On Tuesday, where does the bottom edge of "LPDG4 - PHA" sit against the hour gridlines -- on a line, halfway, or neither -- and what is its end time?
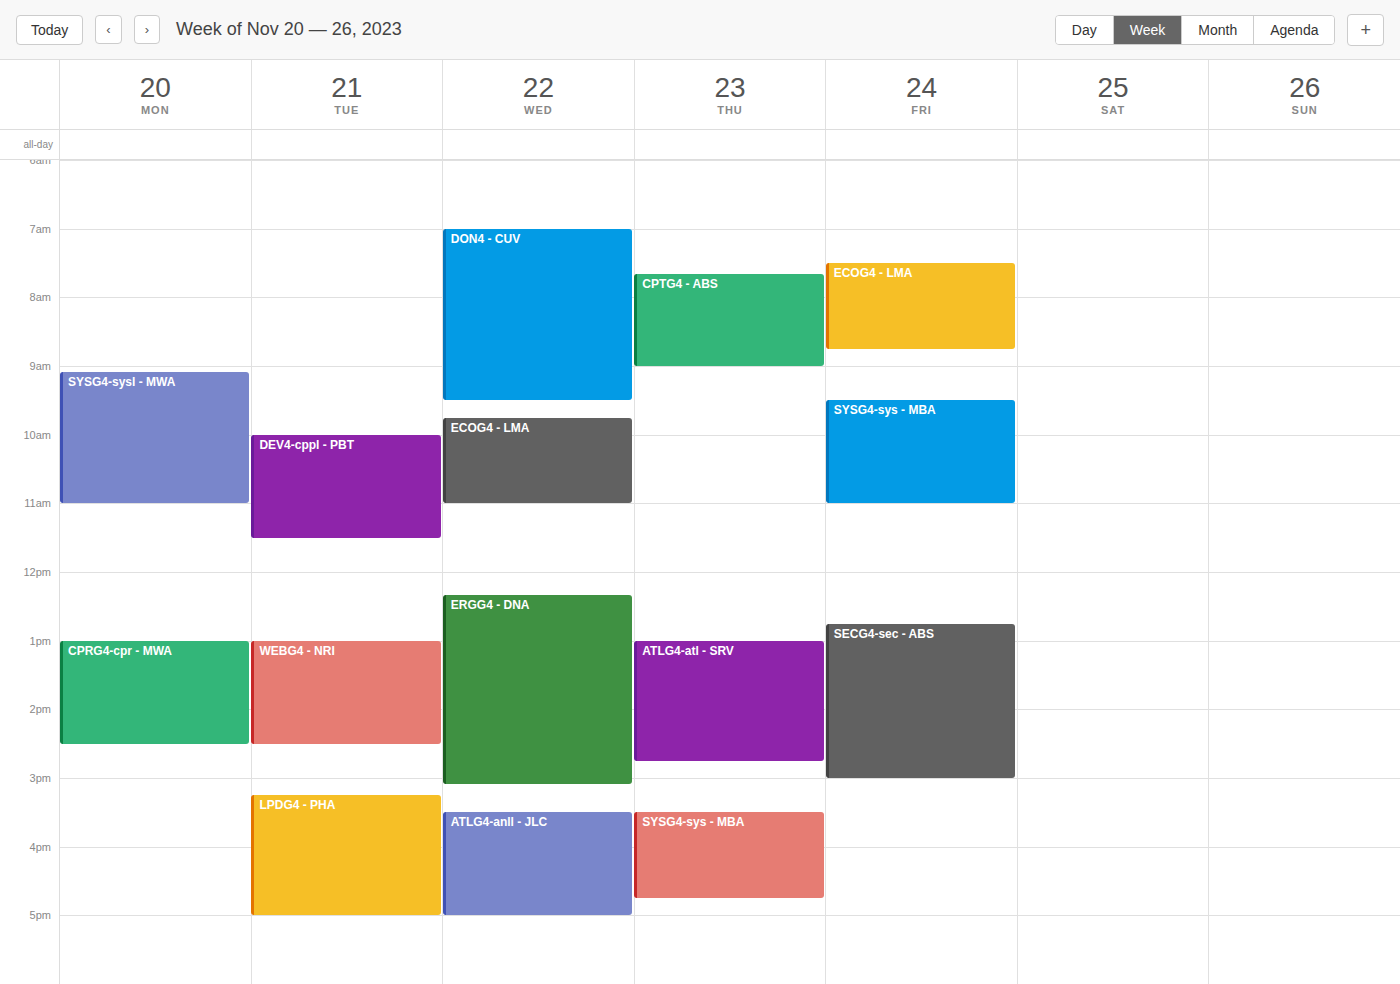
5:00 PM -- exactly on the 5 PM line.